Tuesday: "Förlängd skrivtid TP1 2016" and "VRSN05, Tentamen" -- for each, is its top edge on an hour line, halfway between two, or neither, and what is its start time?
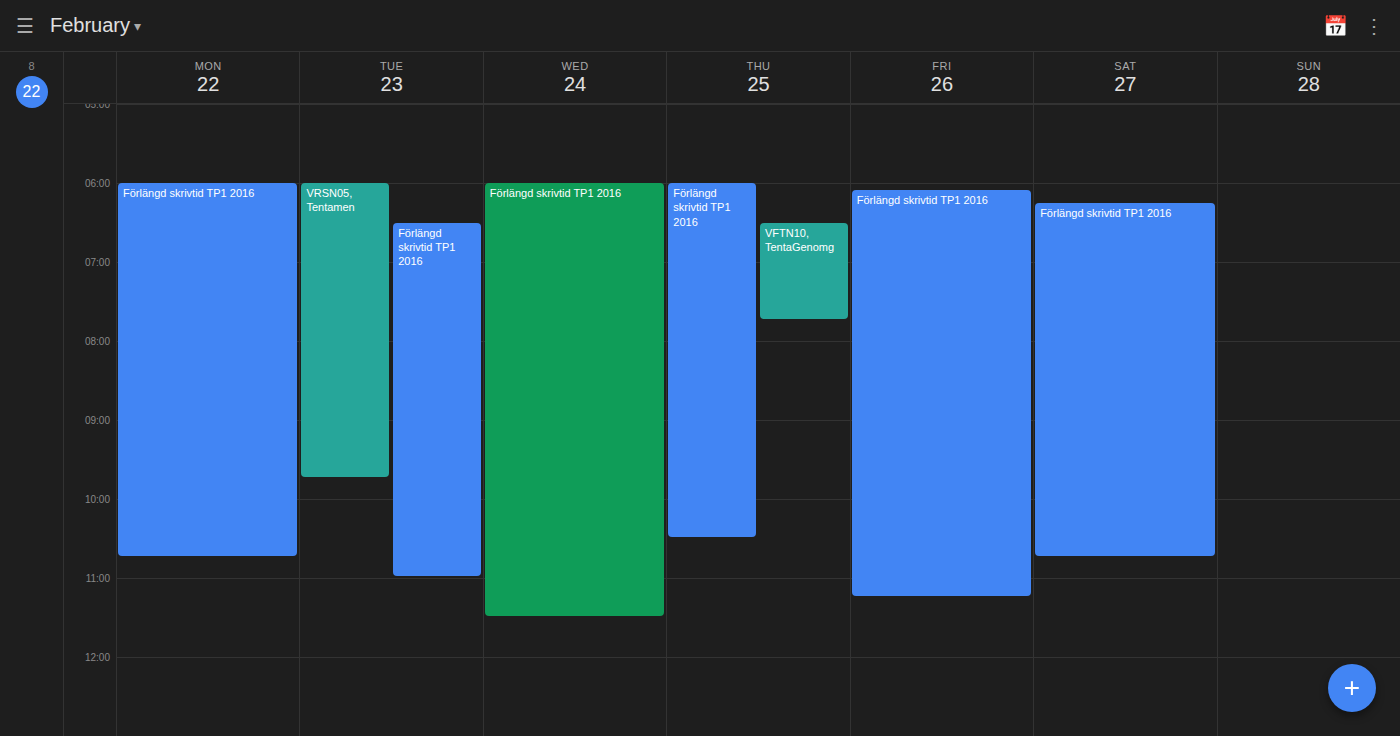
"Förlängd skrivtid TP1 2016": 6:30 AM, halfway between the 6 AM and 7 AM lines. "VRSN05, Tentamen": 6:00 AM, exactly on the 6 AM line.